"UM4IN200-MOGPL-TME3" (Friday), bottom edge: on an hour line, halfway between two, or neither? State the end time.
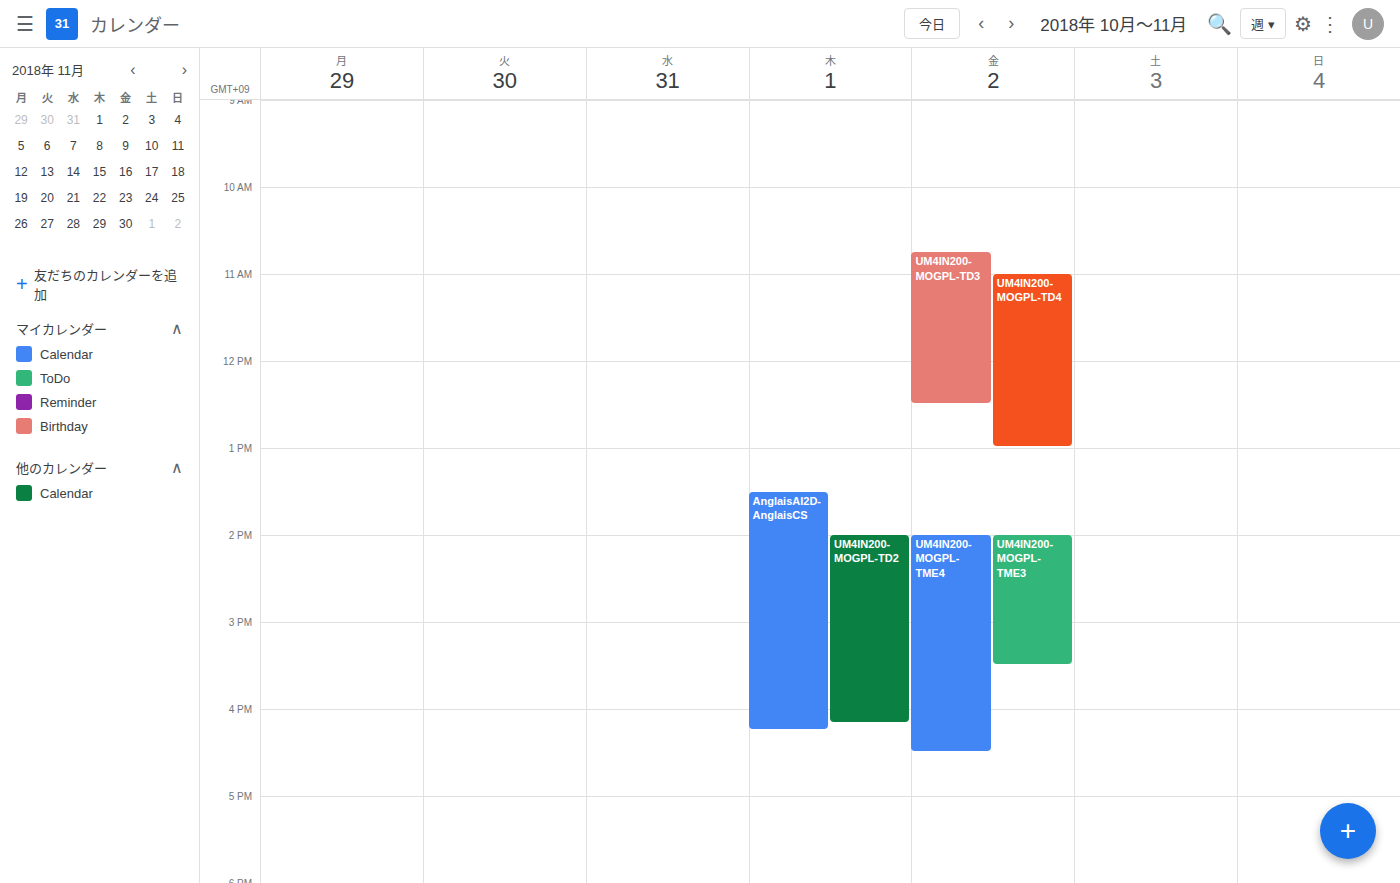
15:30 -- halfway between the 15:00 and 16:00 lines.